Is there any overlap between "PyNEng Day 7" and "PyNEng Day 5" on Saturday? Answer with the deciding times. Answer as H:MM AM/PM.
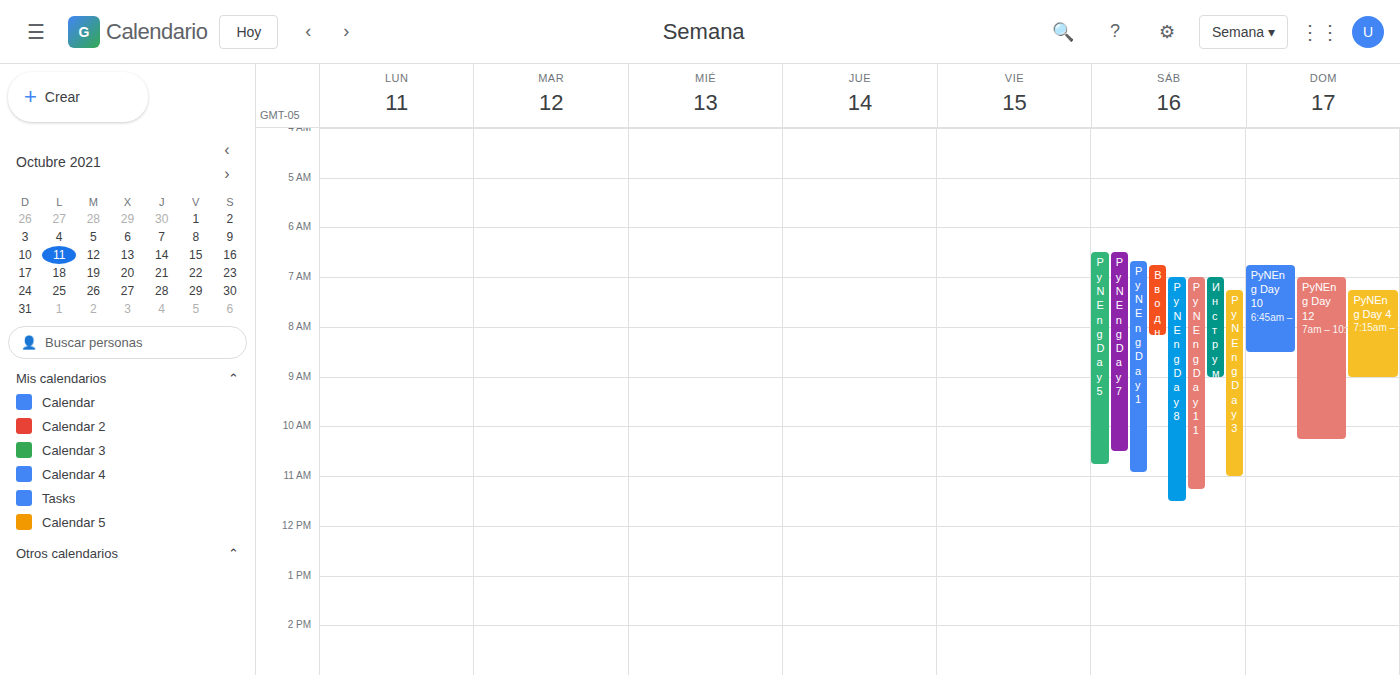
"PyNEng Day 5" starts at 6:30 AM, before "PyNEng Day 7" ends at 10:30 AM -- they overlap.